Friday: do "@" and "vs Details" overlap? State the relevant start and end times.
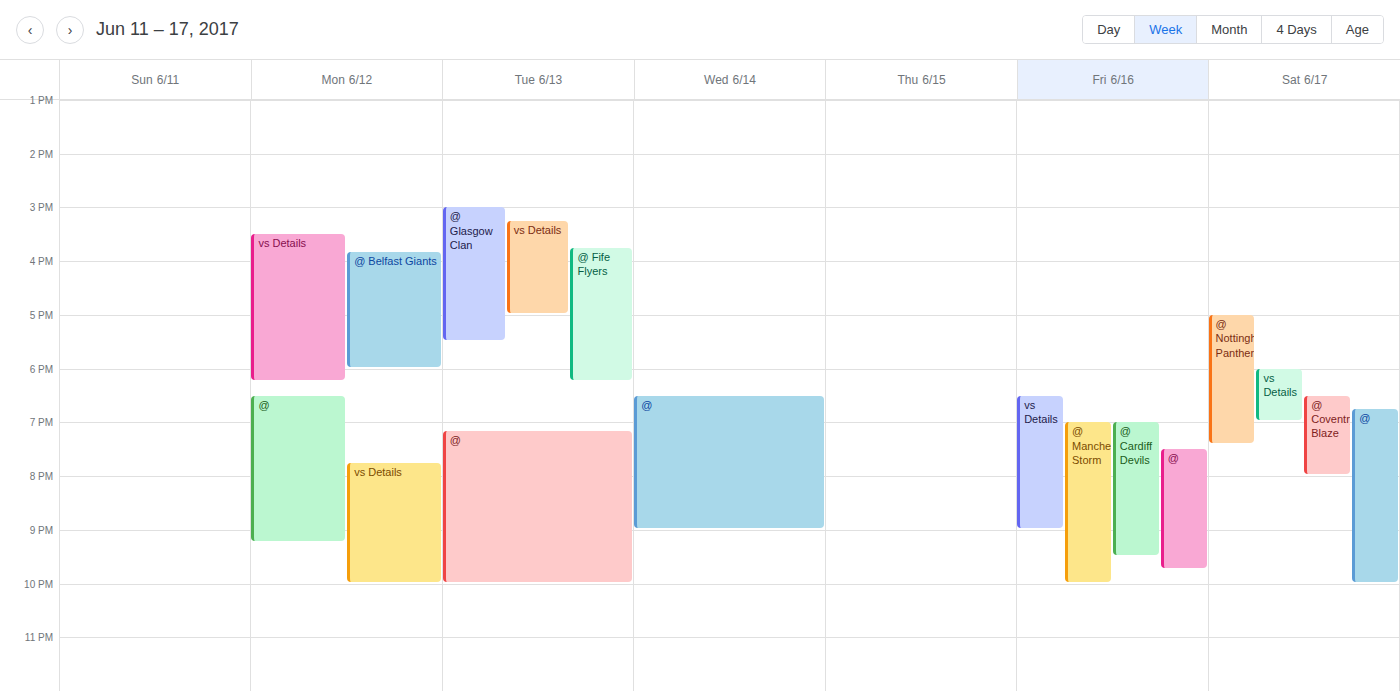
"@" starts at 7:30 PM, before "vs Details" ends at 9:00 PM -- they overlap.